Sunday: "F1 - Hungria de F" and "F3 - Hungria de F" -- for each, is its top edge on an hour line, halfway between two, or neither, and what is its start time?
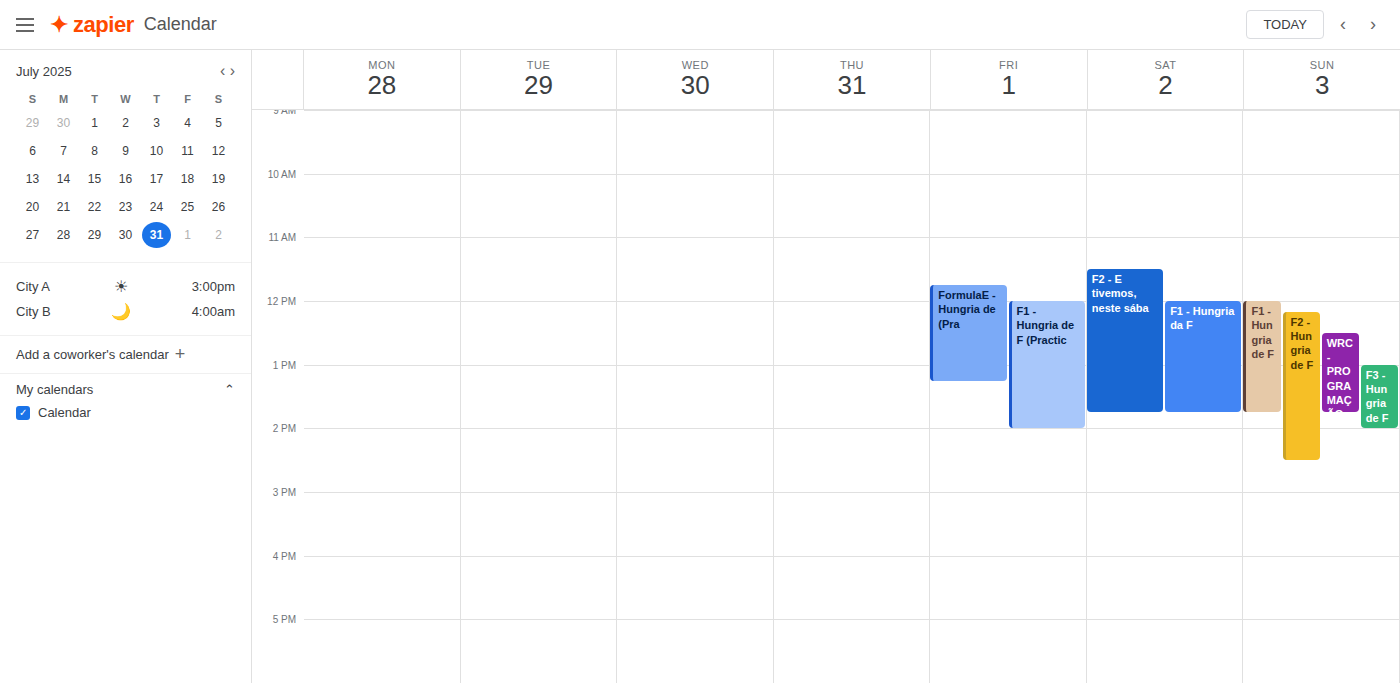
"F1 - Hungria de F": 12:00, exactly on the 12:00 line. "F3 - Hungria de F": 13:00, exactly on the 13:00 line.